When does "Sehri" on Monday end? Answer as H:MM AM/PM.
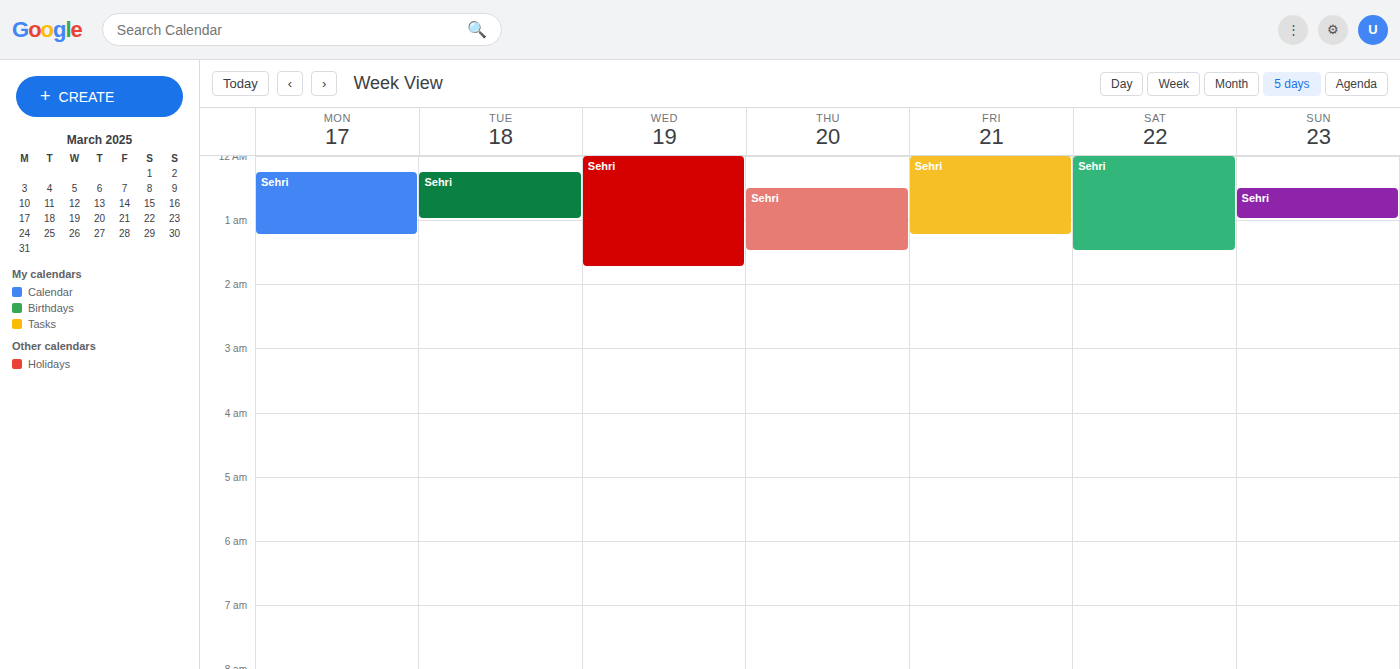
1:15 AM